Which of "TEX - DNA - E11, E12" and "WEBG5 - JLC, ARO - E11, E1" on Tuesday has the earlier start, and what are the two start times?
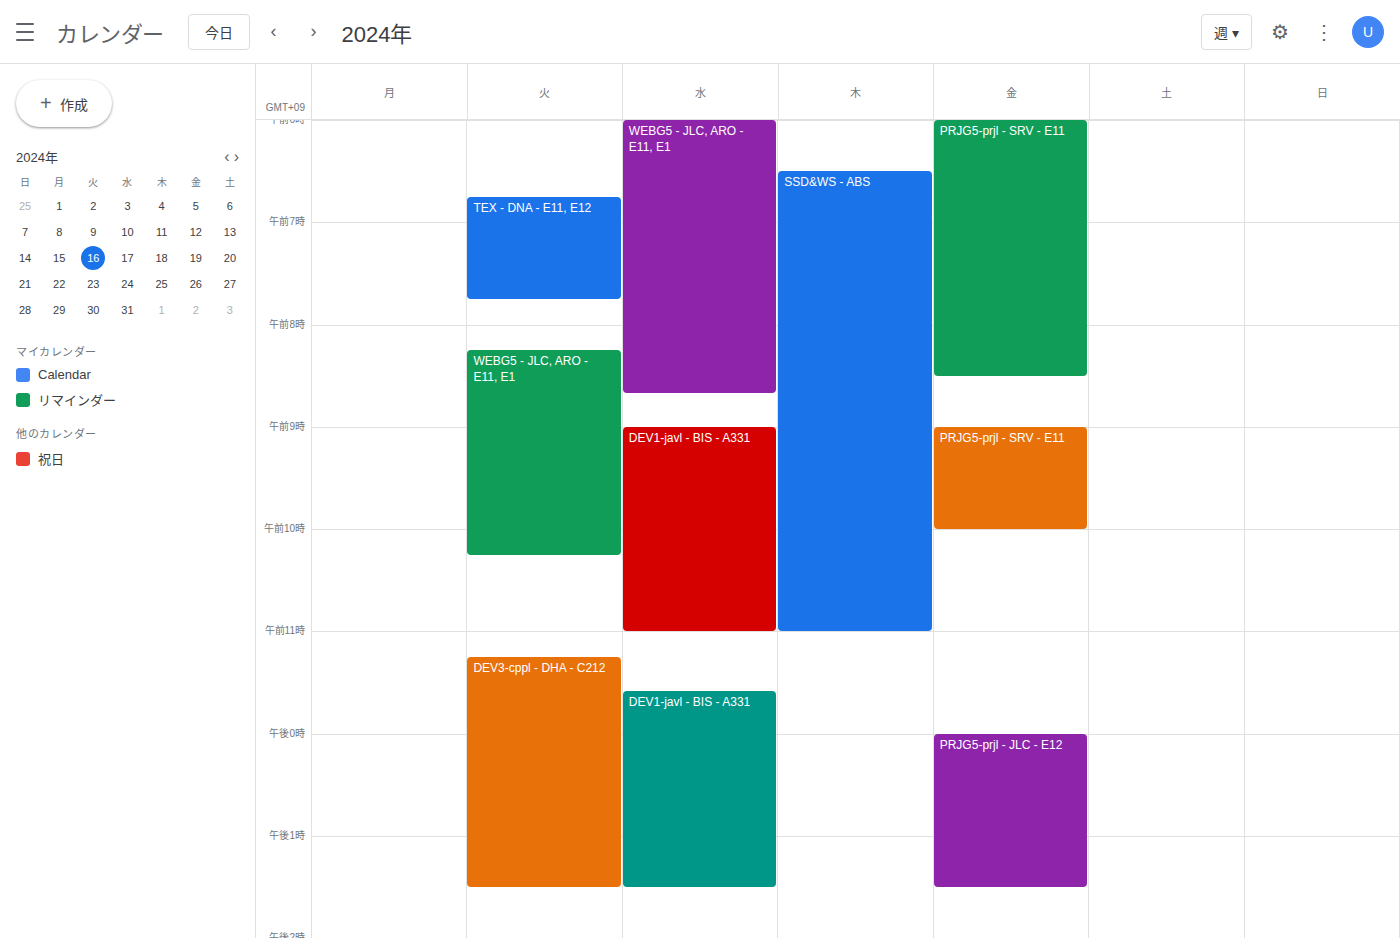
"TEX - DNA - E11, E12" 06:45; "WEBG5 - JLC, ARO - E11, E1" 08:15.